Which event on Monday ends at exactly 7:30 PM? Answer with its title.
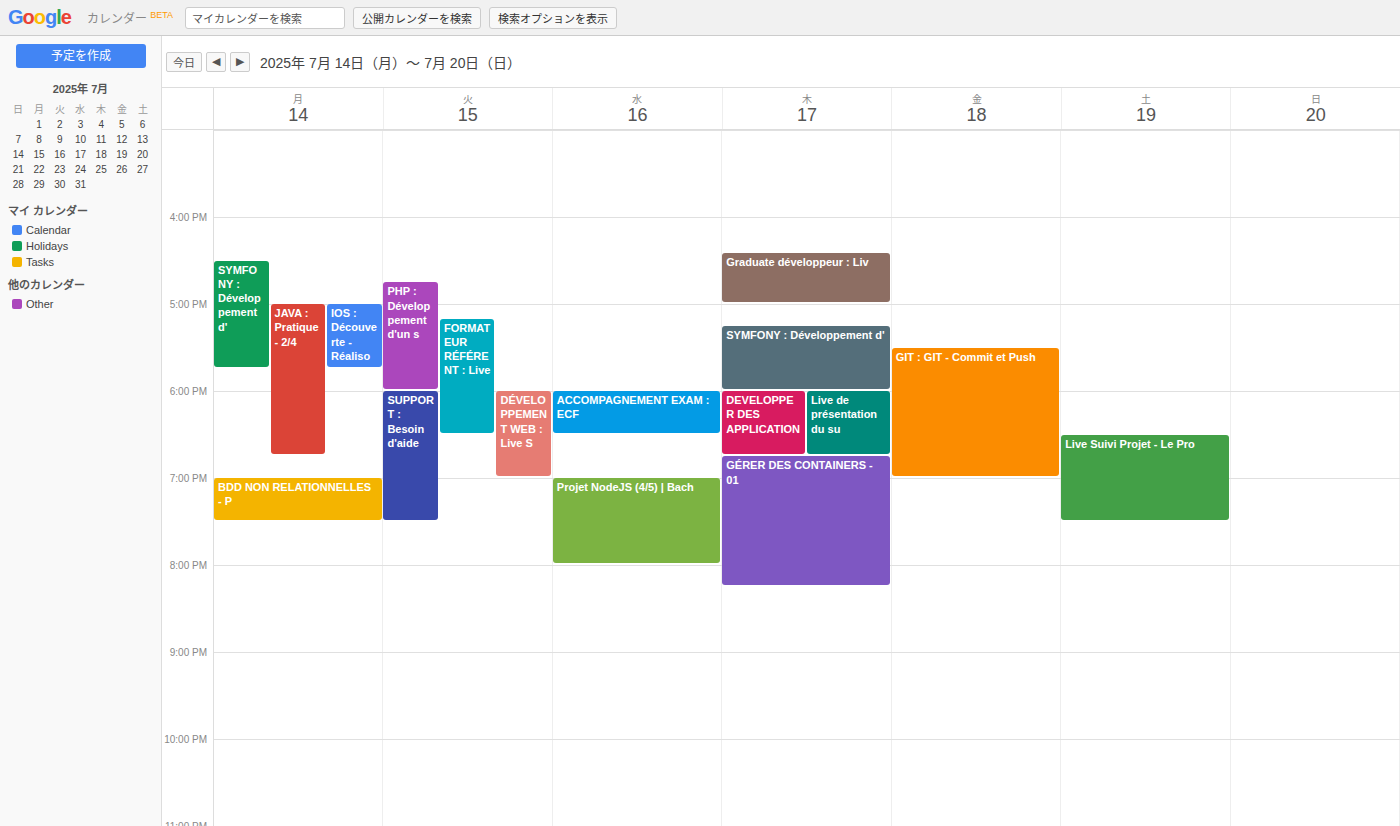
"BDD NON RELATIONNELLES - P"